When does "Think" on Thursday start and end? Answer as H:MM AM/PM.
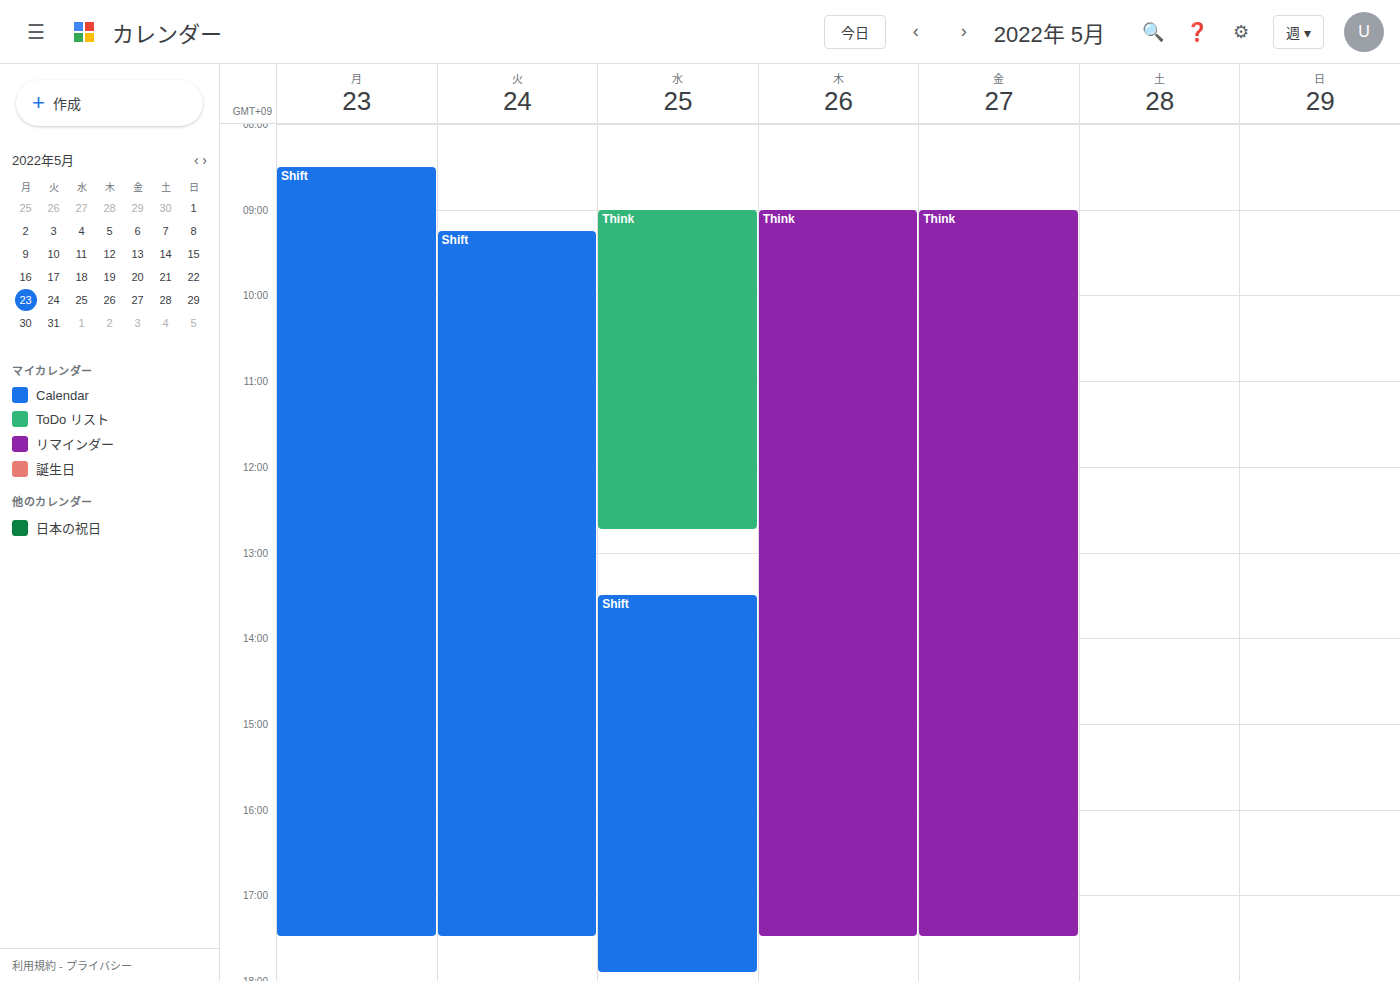
9:00 AM to 5:30 PM